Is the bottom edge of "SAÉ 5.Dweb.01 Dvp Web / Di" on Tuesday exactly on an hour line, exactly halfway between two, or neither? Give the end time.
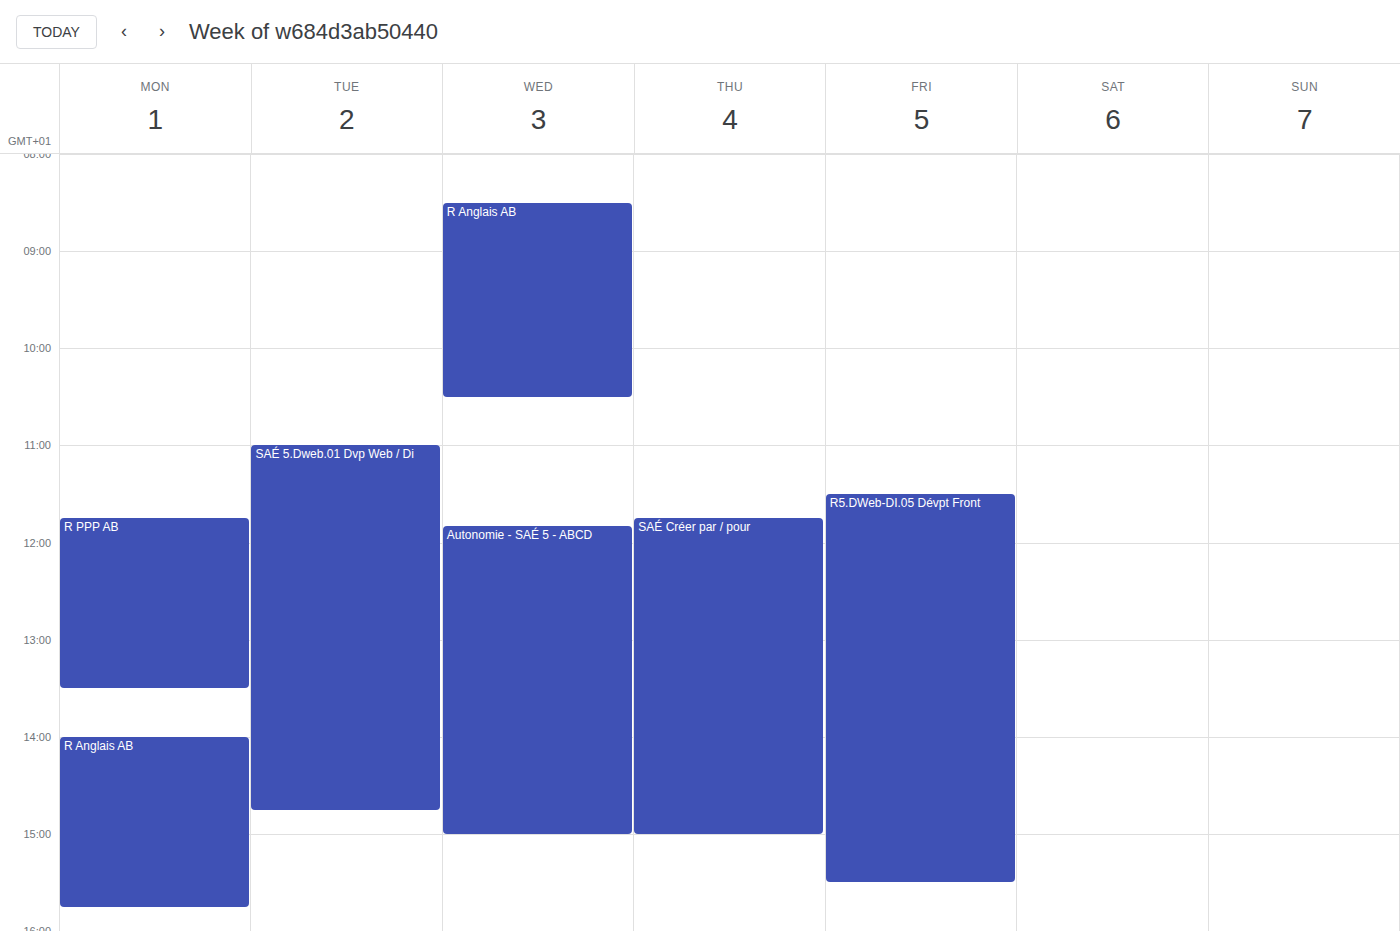
2:45 PM -- neither: three quarters of the way from the 2 PM line to the 3 PM line.